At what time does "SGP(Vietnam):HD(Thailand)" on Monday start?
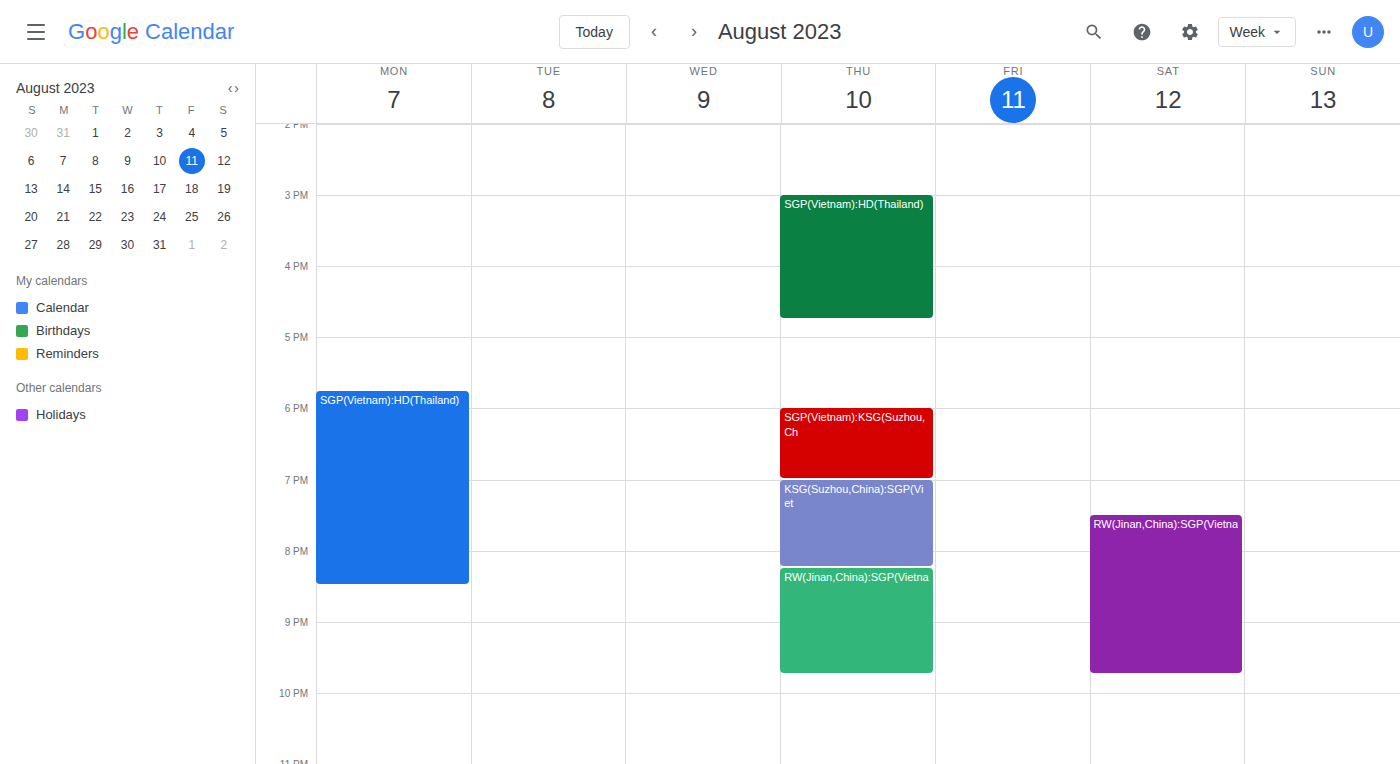
5:45 PM